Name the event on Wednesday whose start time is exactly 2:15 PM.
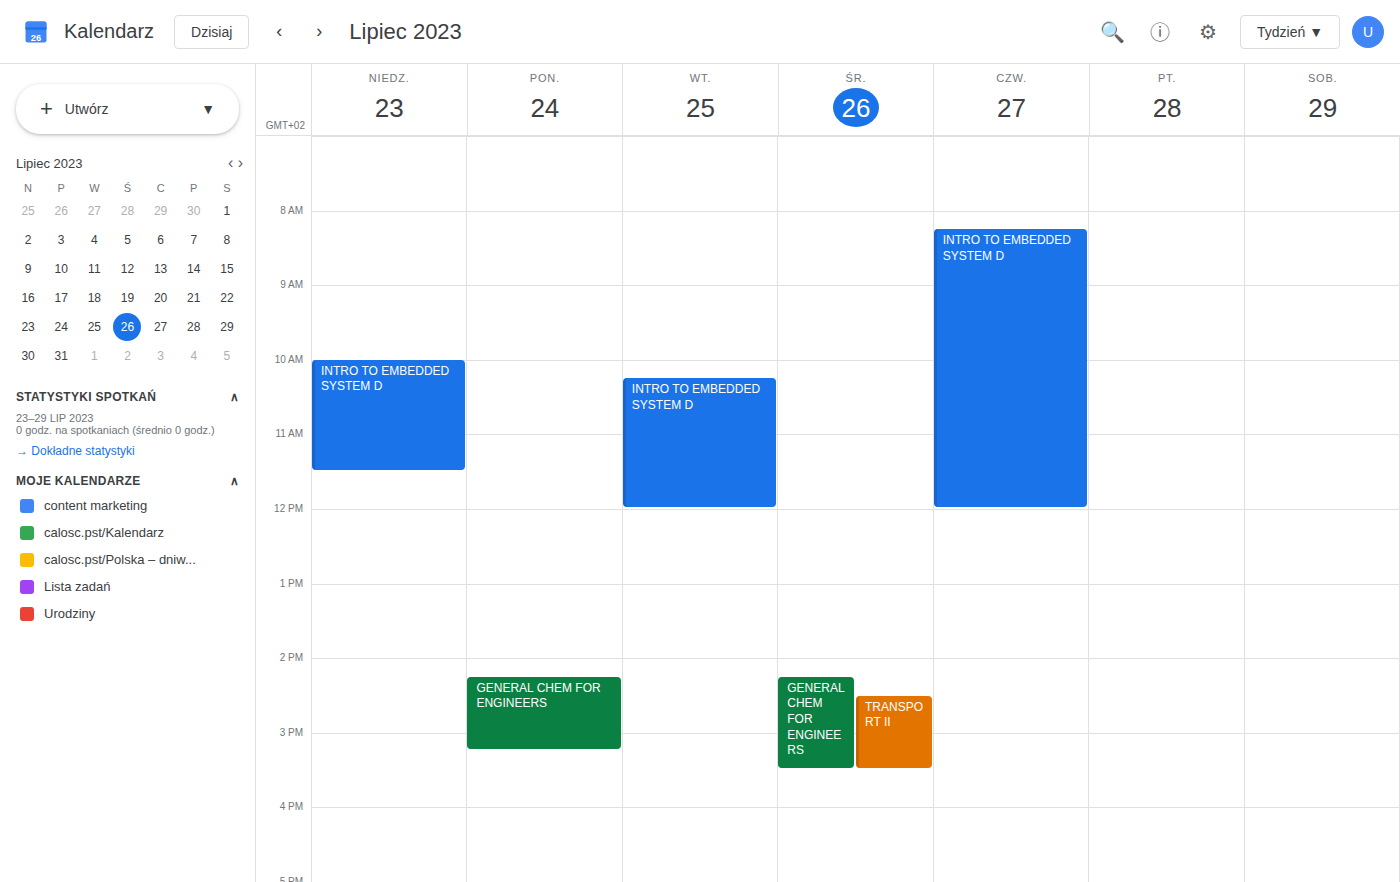
"GENERAL CHEM FOR ENGINEERS"